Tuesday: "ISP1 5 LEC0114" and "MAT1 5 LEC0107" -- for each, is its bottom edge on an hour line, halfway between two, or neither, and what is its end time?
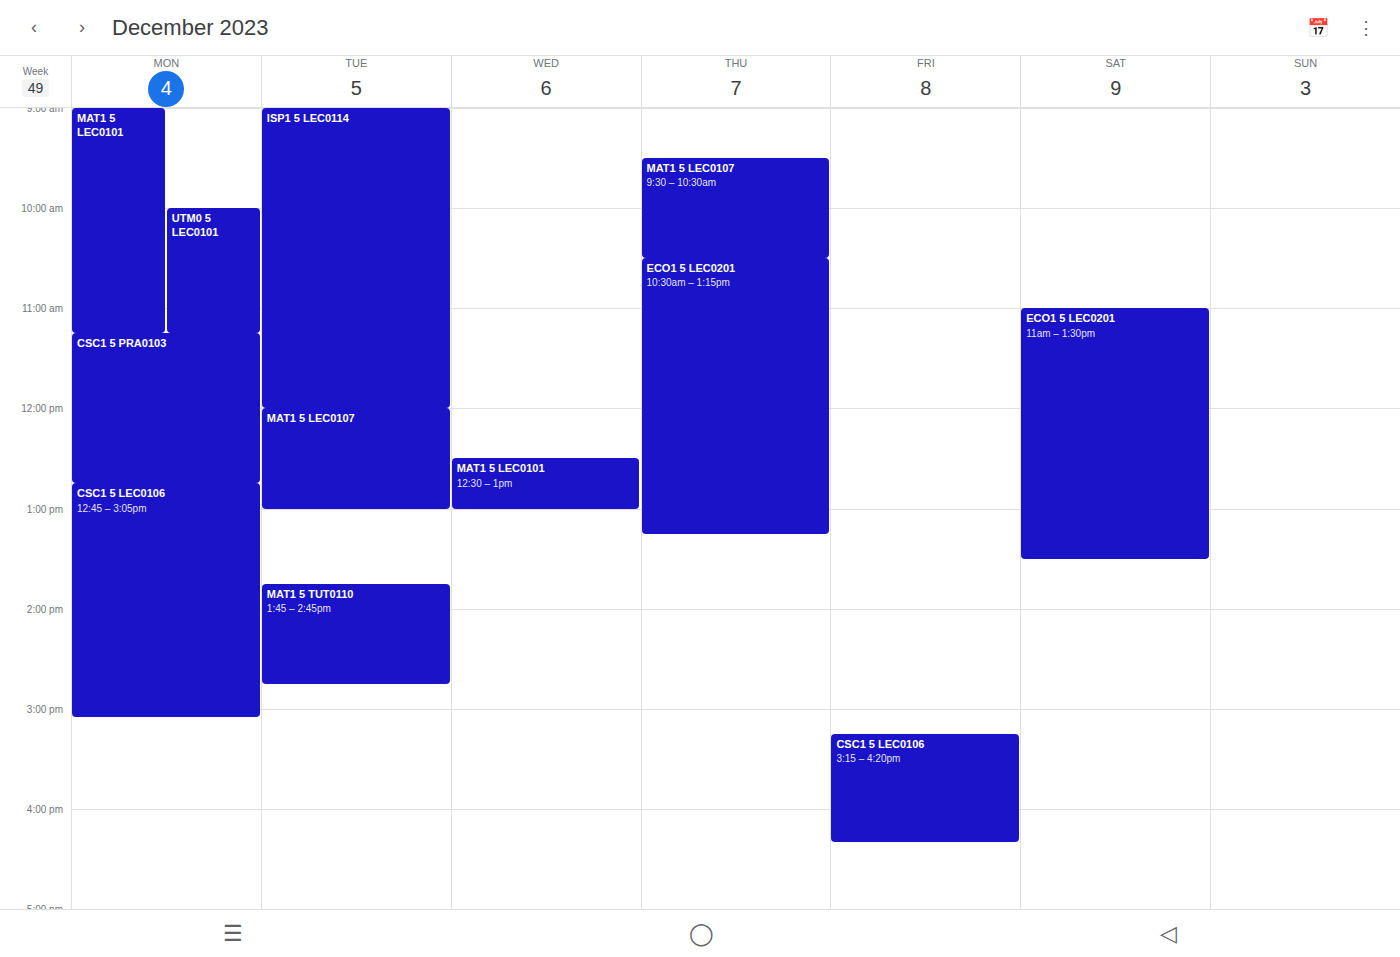
"ISP1 5 LEC0114": 12:00 PM, exactly on the 12 PM line. "MAT1 5 LEC0107": 1:00 PM, exactly on the 1 PM line.